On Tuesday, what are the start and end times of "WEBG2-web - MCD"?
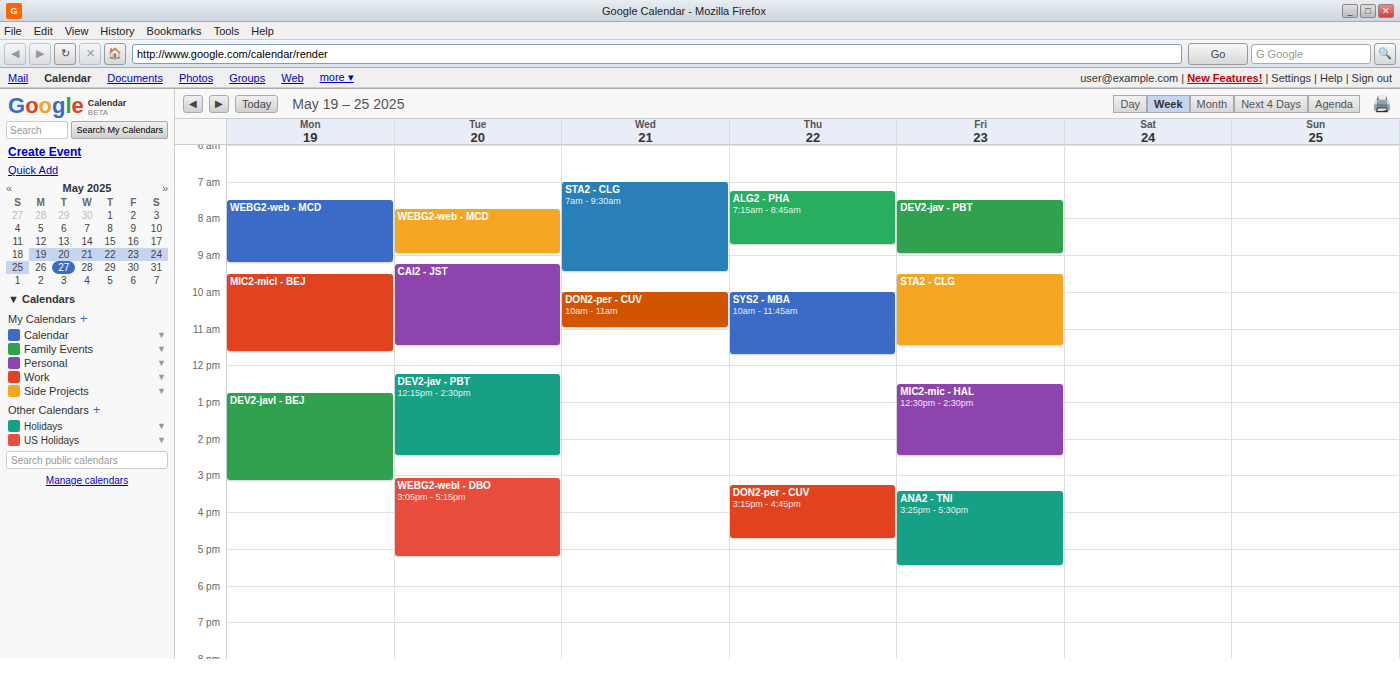
7:45 AM to 9:00 AM